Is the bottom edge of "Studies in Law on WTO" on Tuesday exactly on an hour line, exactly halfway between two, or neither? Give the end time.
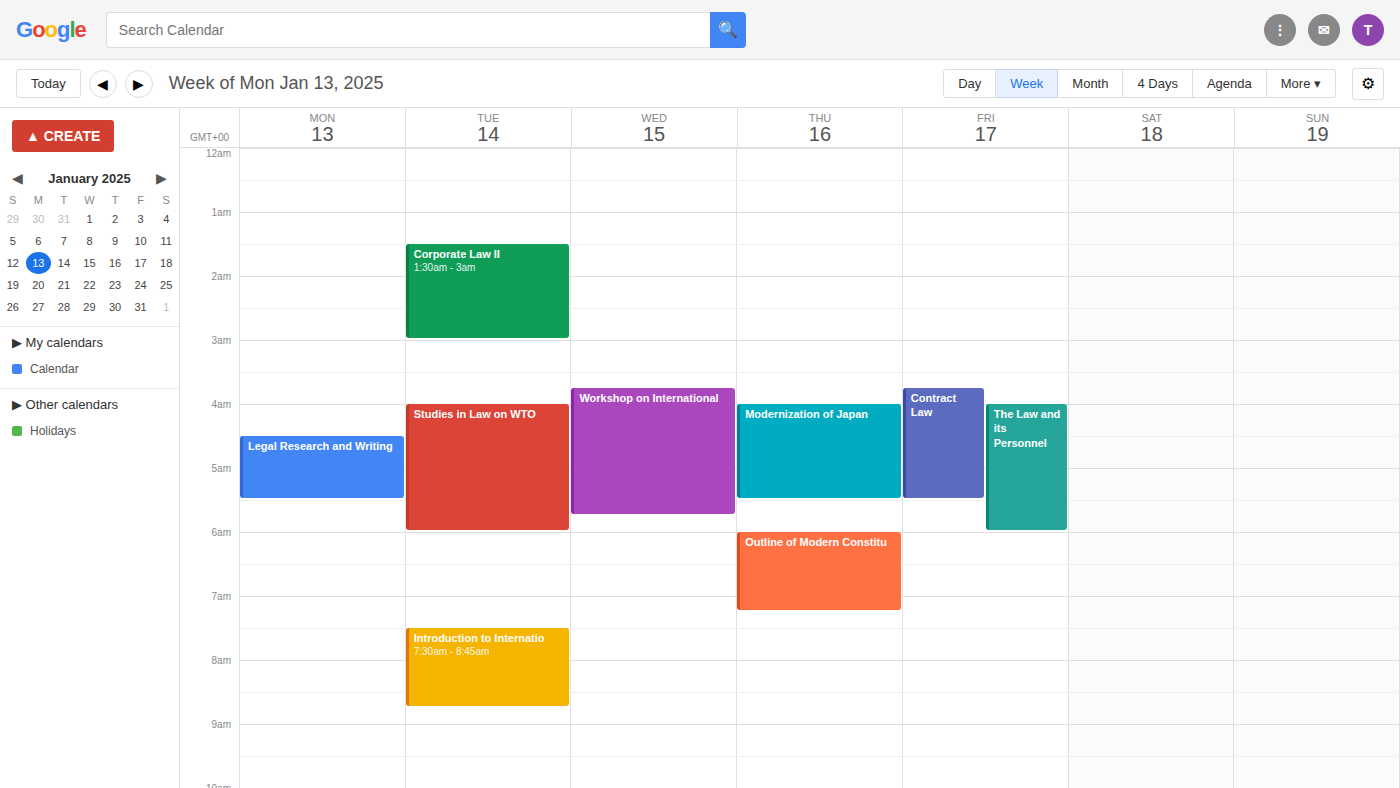
06:00 -- exactly on the 06:00 line.